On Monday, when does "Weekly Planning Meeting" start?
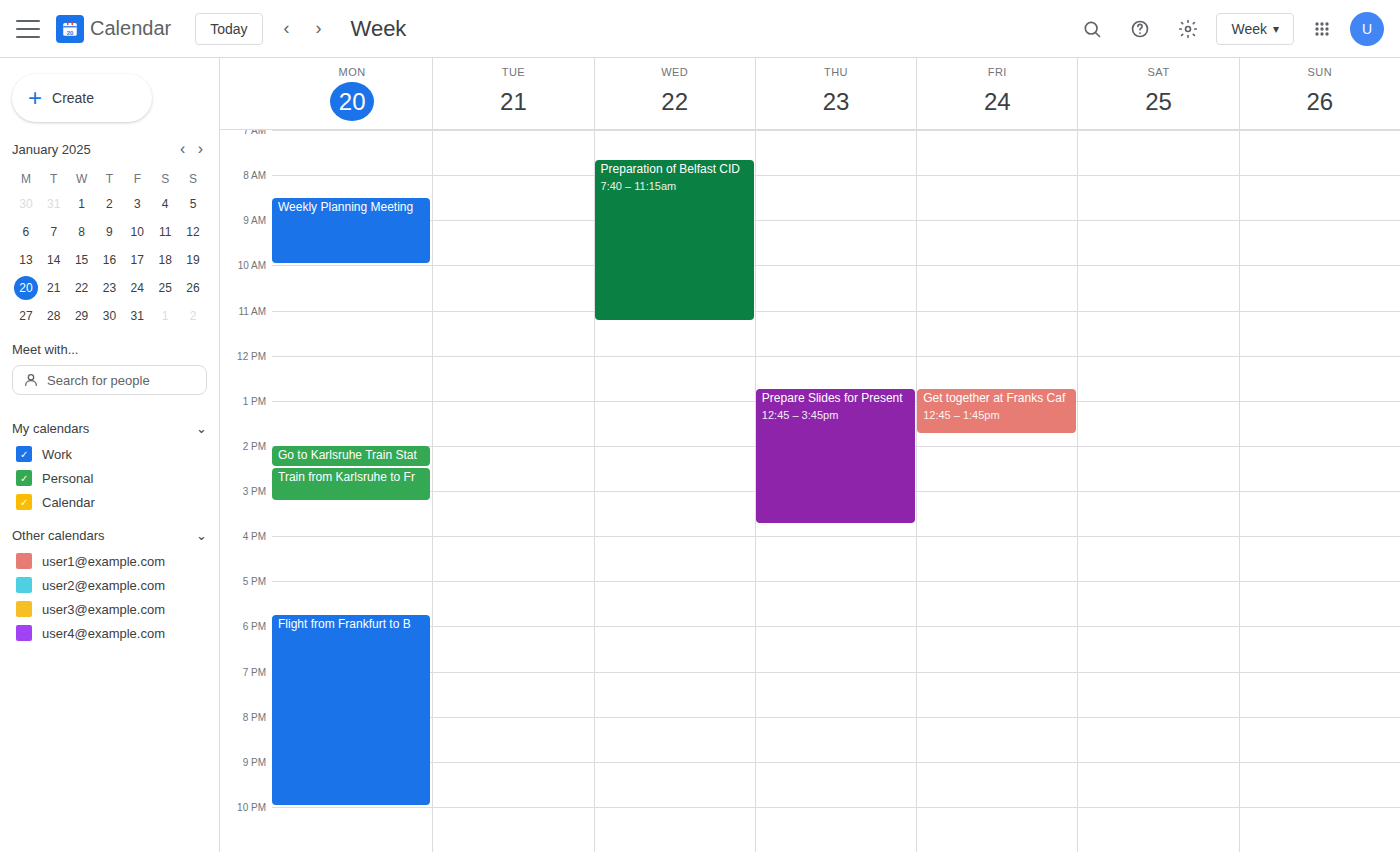
08:30